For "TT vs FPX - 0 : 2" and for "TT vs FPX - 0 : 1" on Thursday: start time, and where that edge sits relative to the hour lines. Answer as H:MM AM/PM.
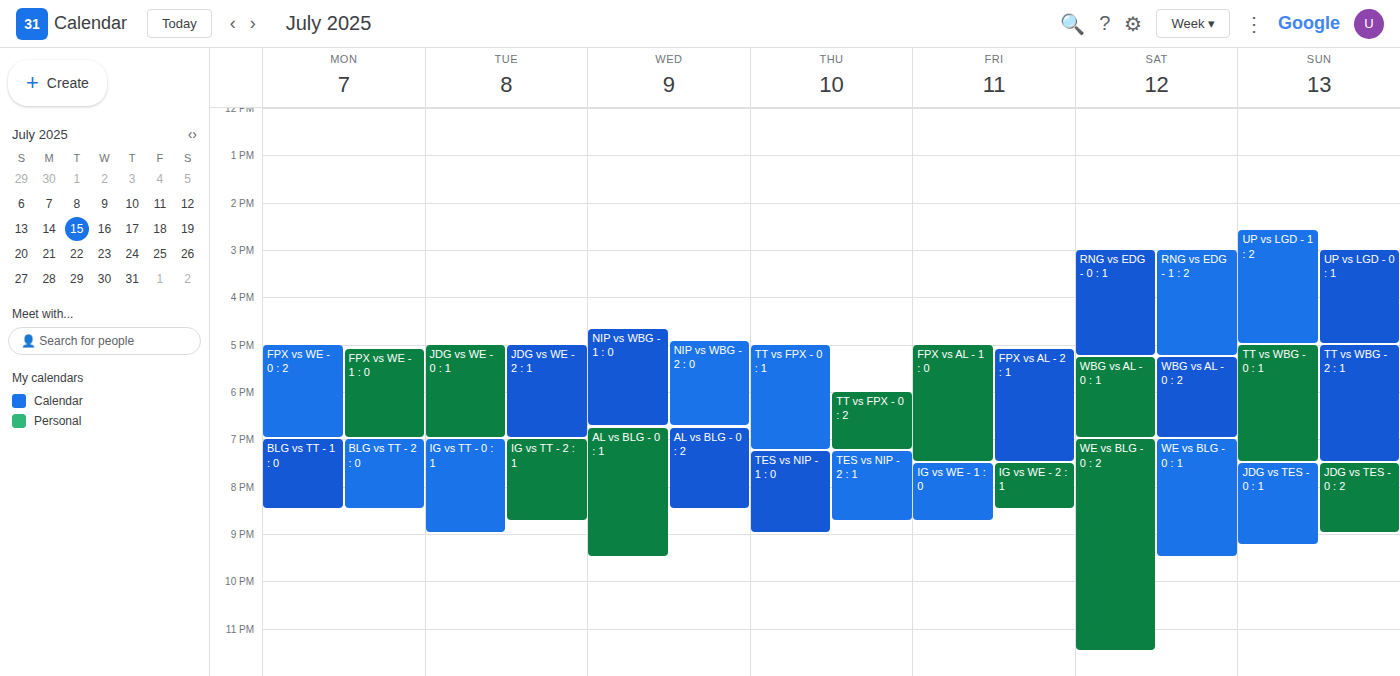
"TT vs FPX - 0 : 2": 6:00 PM, exactly on the 6 PM line. "TT vs FPX - 0 : 1": 5:00 PM, exactly on the 5 PM line.